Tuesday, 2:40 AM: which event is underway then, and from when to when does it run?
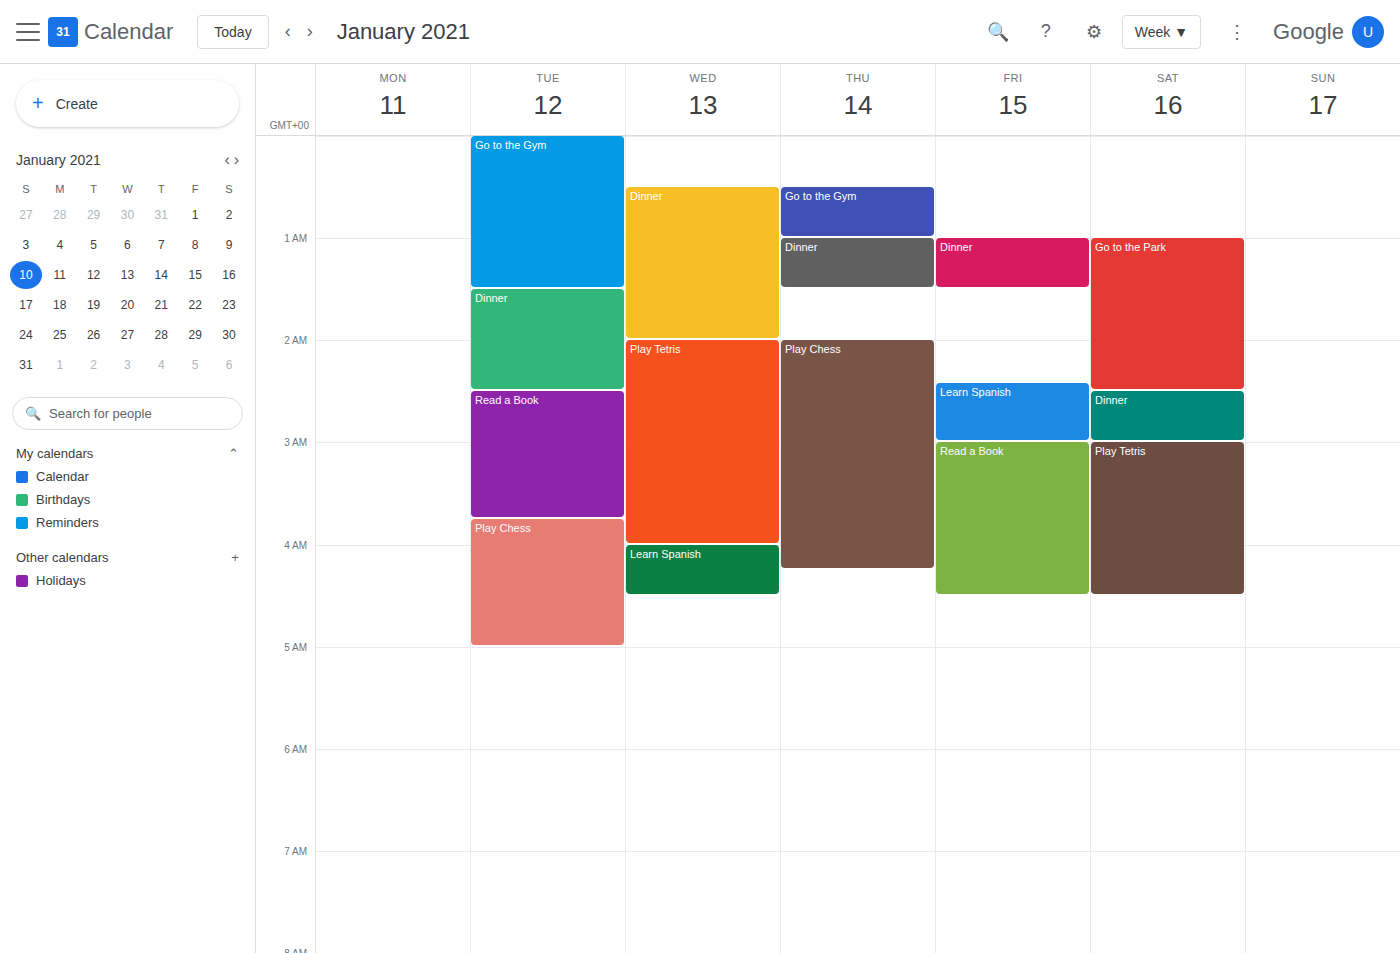
"Read a Book", 2:30 AM to 3:45 AM